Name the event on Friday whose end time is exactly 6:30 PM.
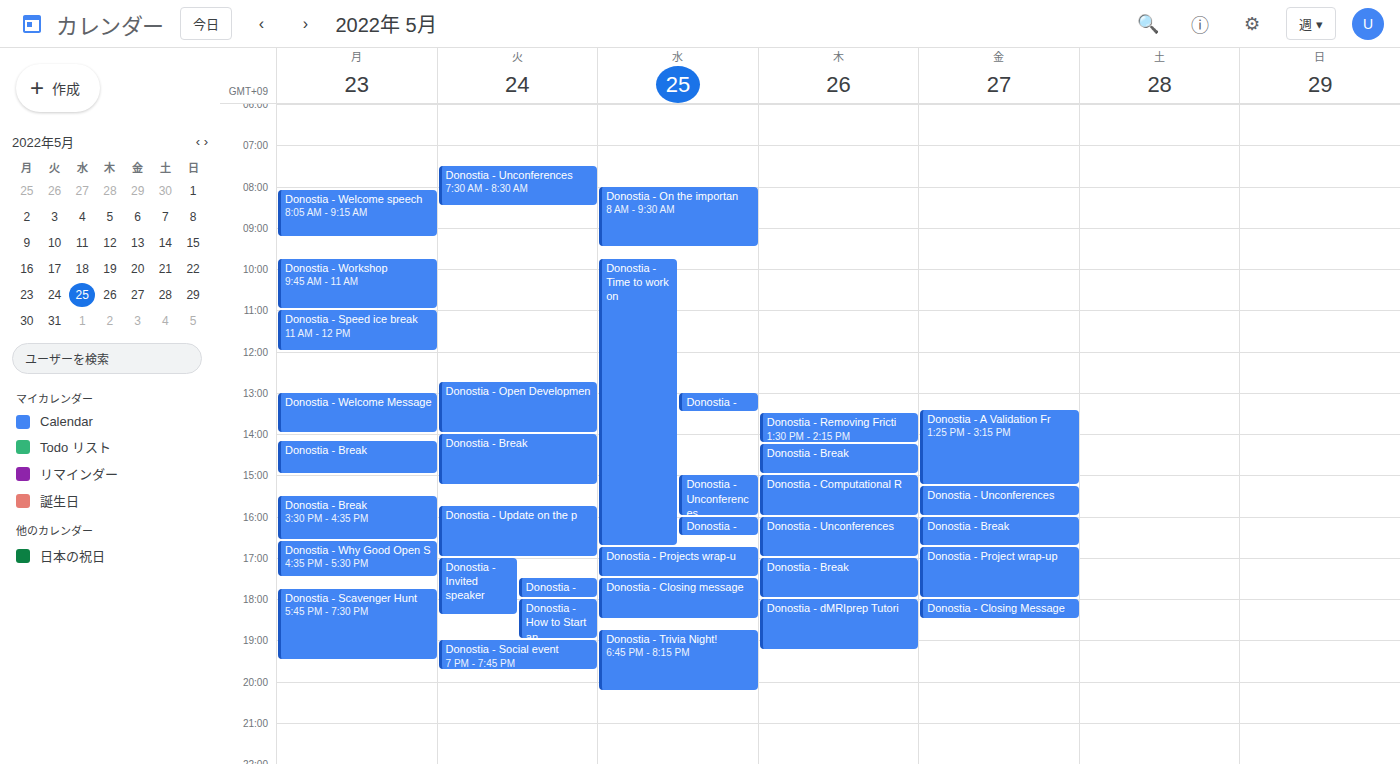
"Donostia - Closing Message"